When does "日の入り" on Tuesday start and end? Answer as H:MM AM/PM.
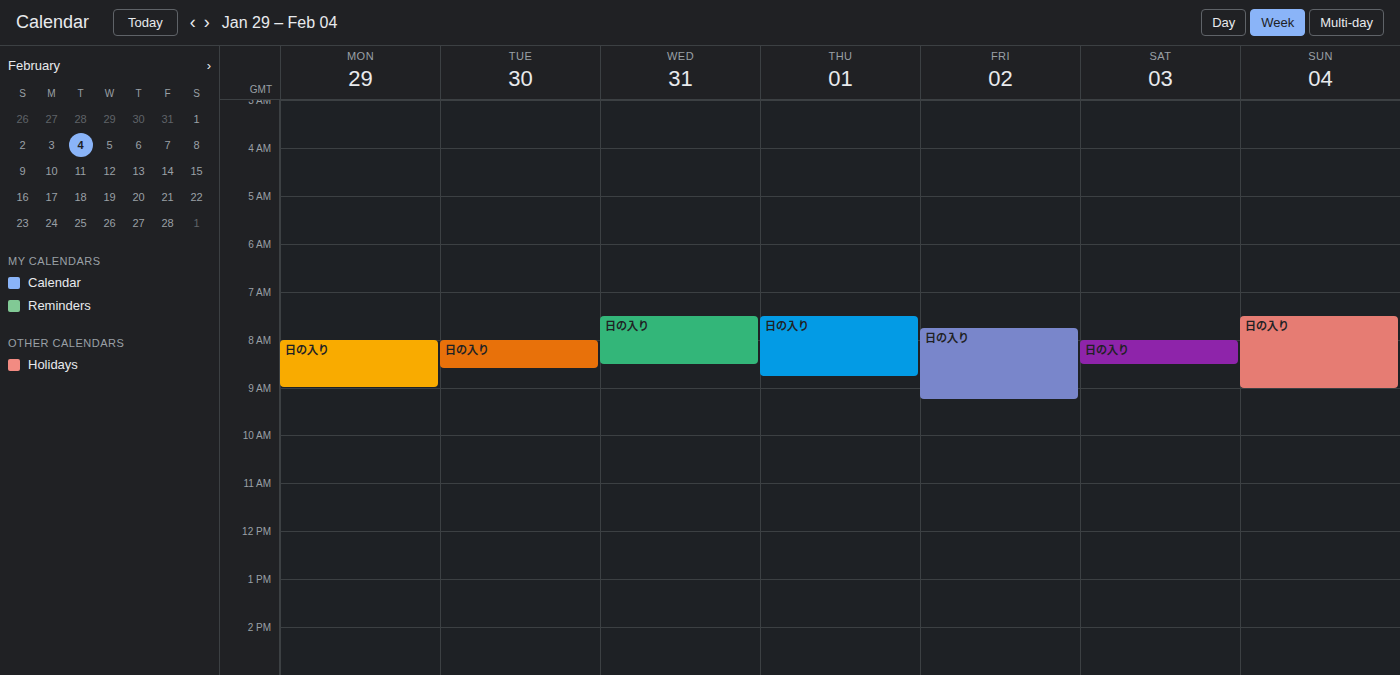
8:00 AM to 8:35 AM